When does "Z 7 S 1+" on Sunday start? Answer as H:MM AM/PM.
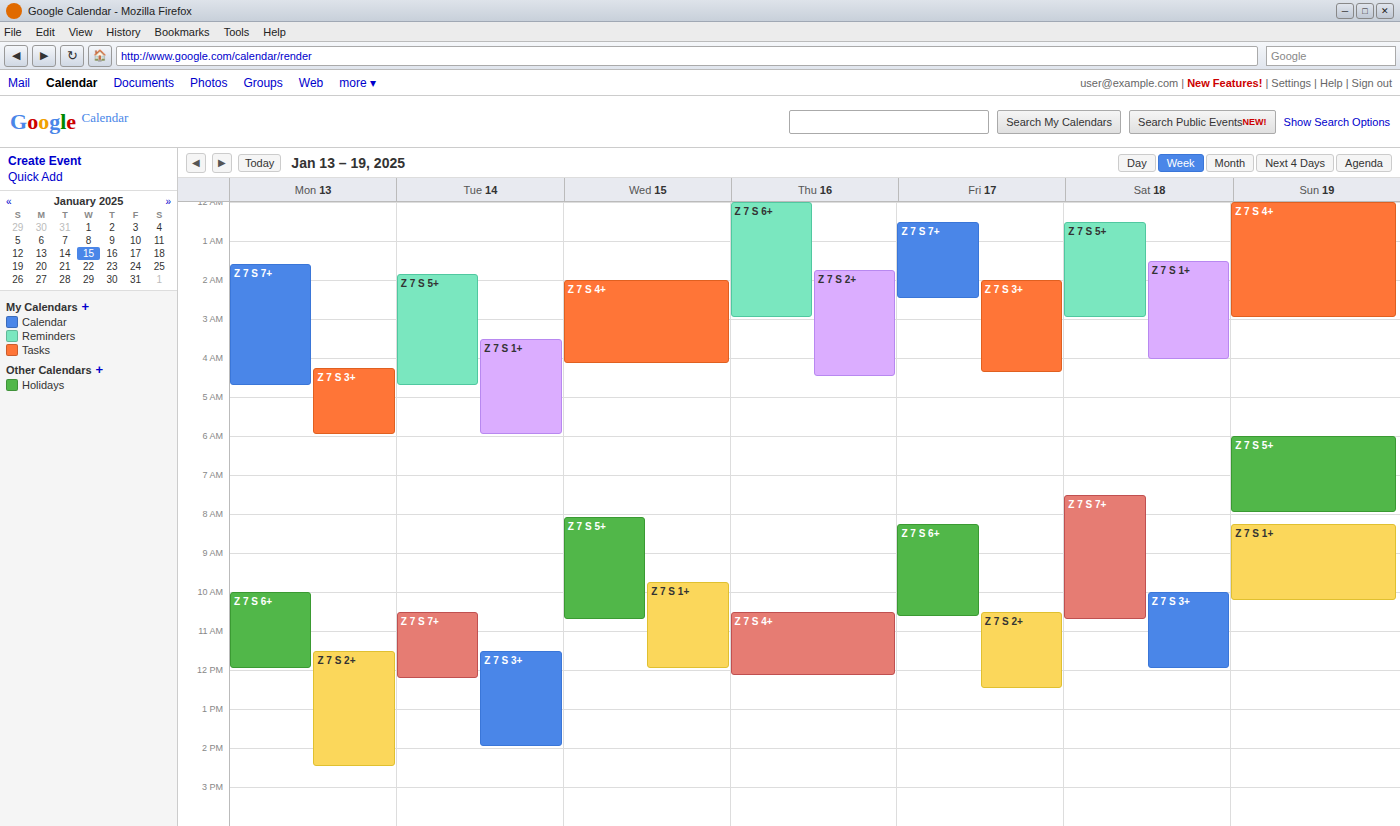
8:15 AM